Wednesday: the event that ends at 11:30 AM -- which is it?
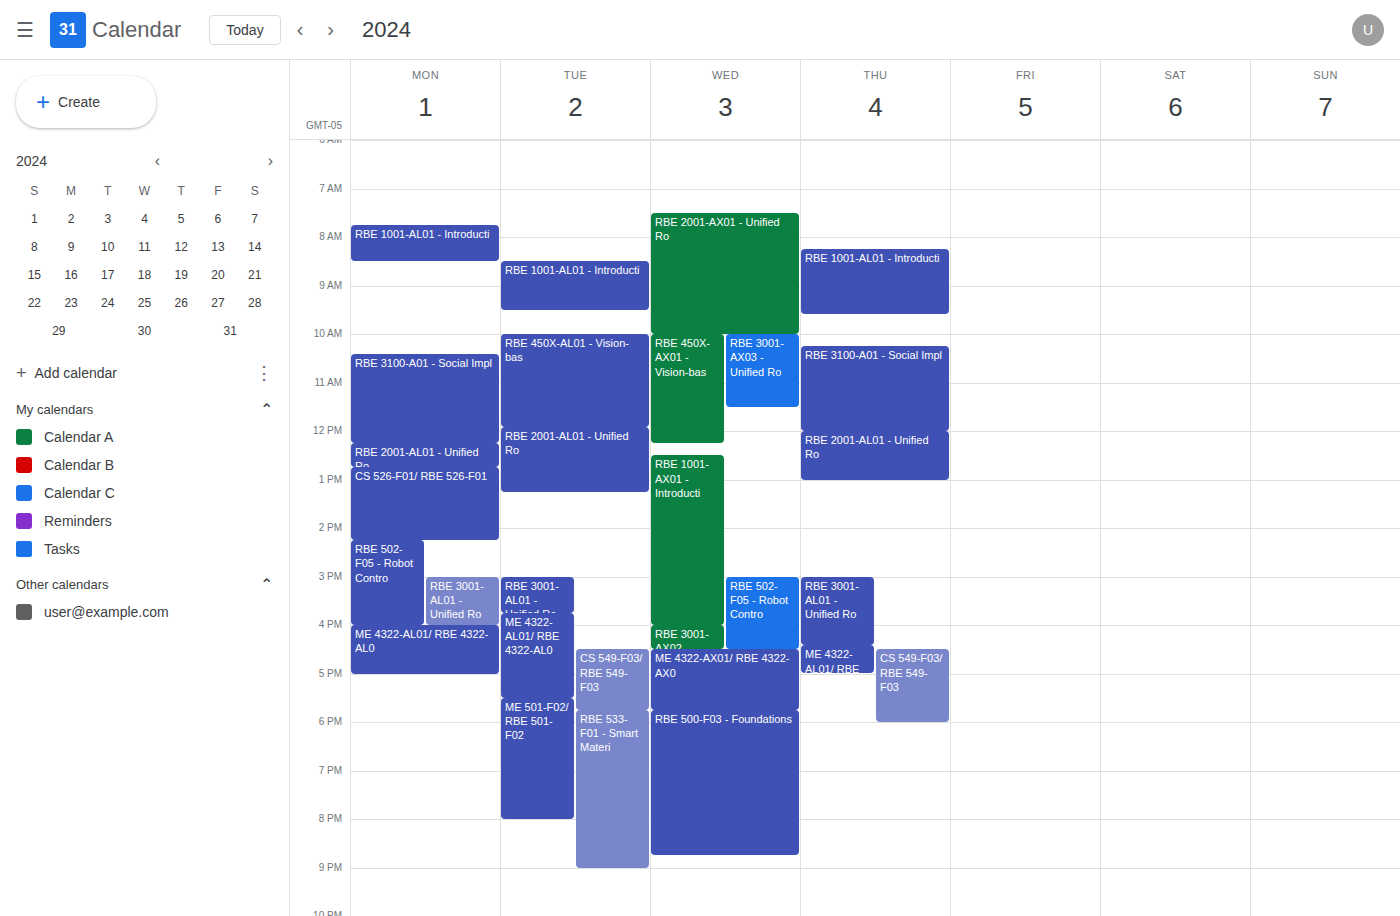
"RBE 3001-AX03 - Unified Ro"